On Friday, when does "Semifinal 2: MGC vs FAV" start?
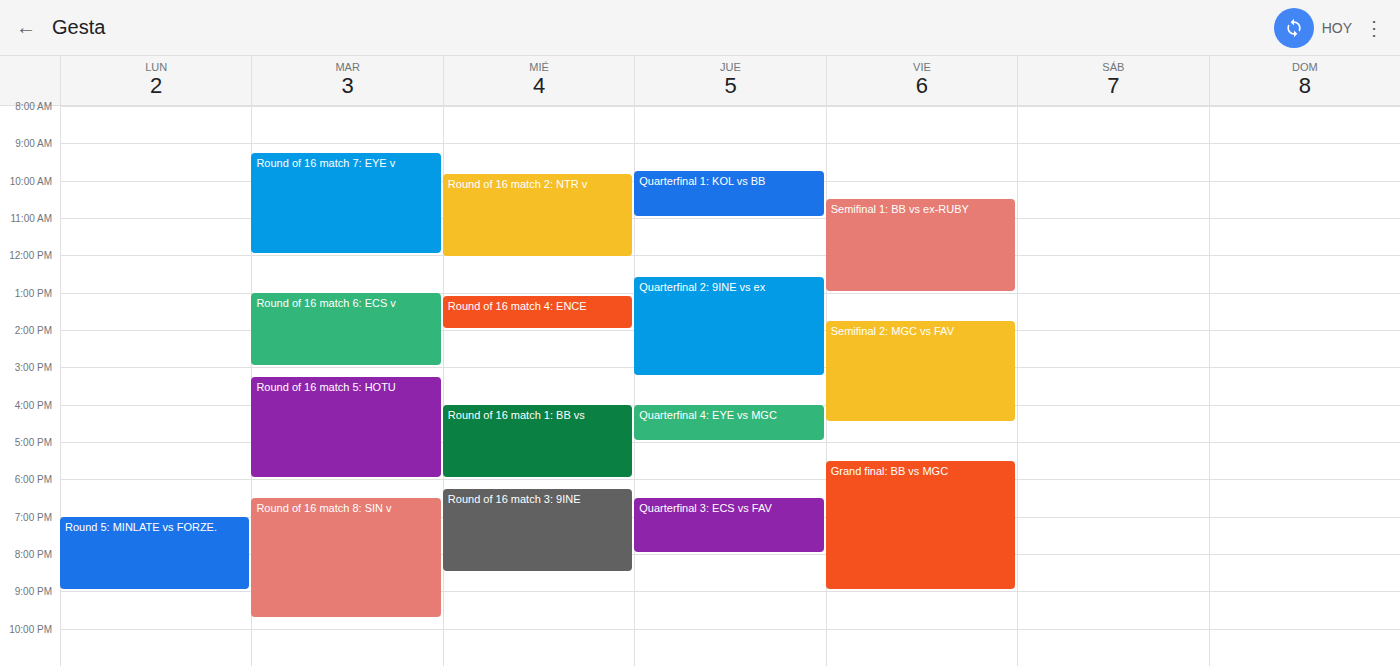
1:45 PM